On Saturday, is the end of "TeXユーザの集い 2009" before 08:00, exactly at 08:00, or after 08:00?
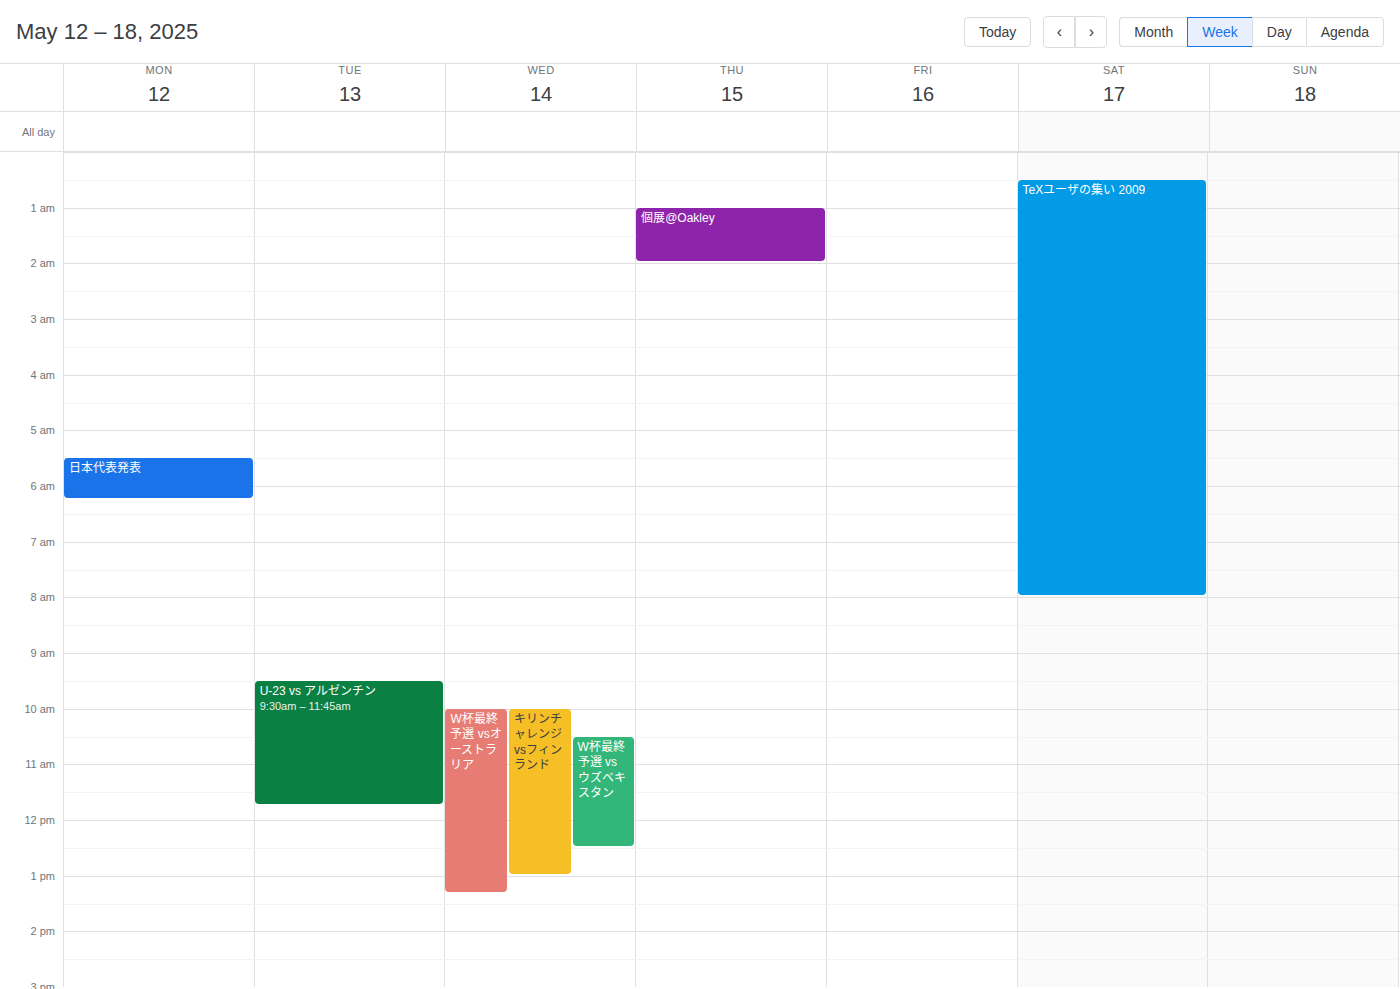
08:00 -- exactly at 08:00, on the 08:00 line.